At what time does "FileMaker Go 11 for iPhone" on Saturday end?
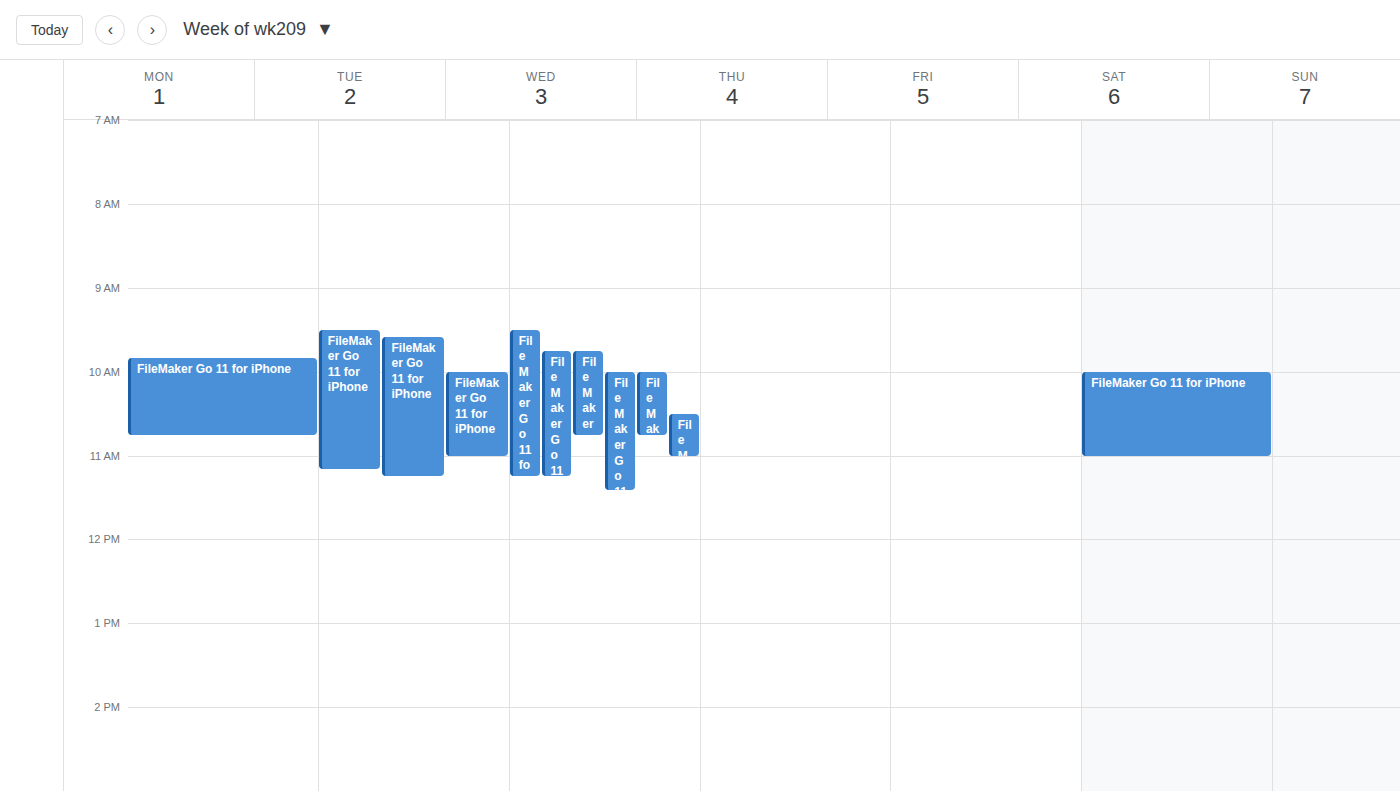
11:00 AM